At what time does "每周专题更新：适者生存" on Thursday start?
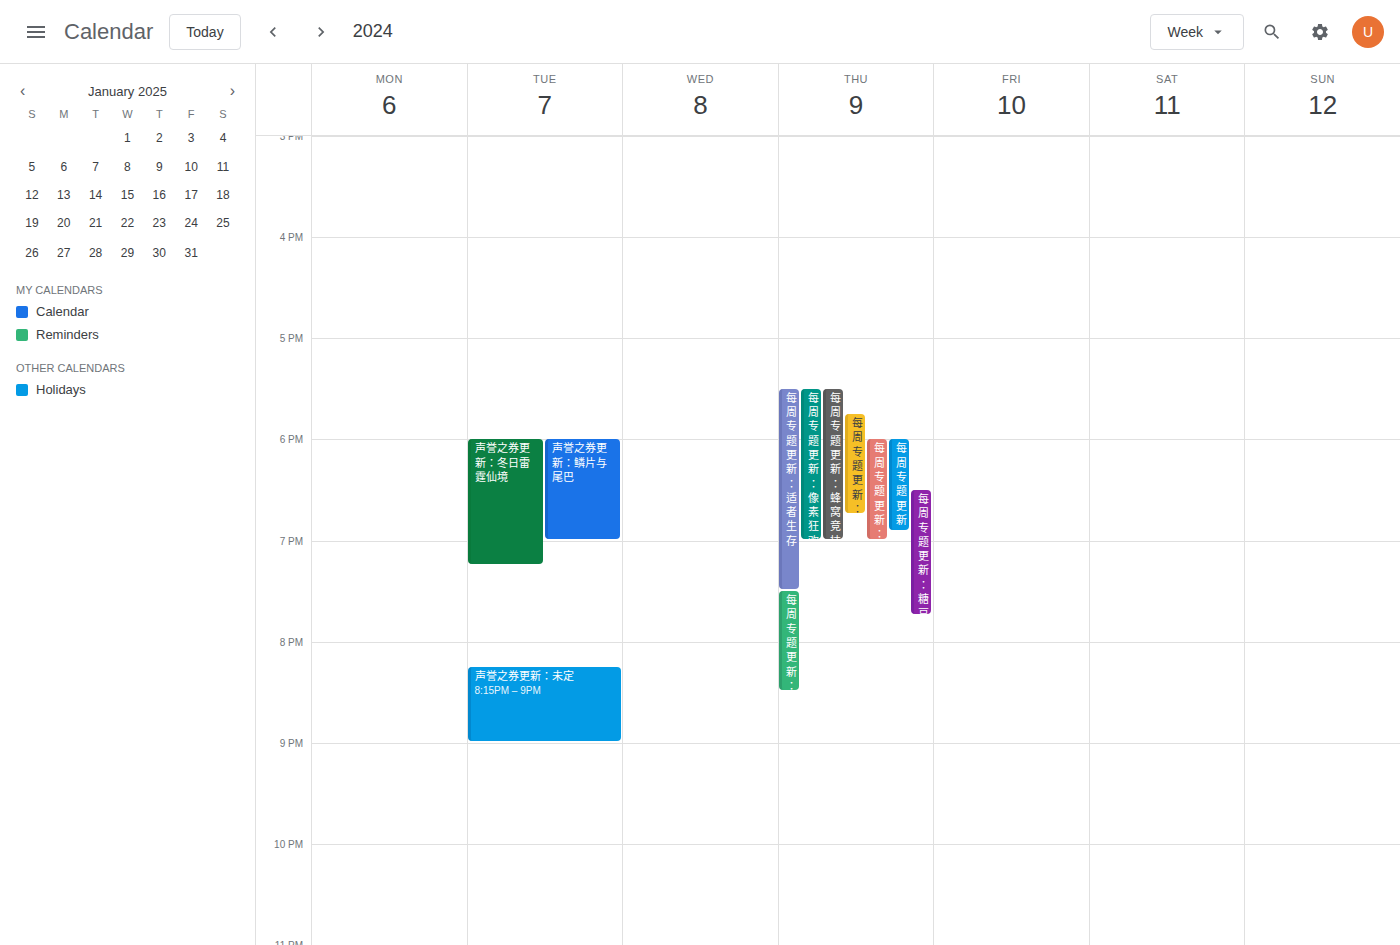
5:30 PM